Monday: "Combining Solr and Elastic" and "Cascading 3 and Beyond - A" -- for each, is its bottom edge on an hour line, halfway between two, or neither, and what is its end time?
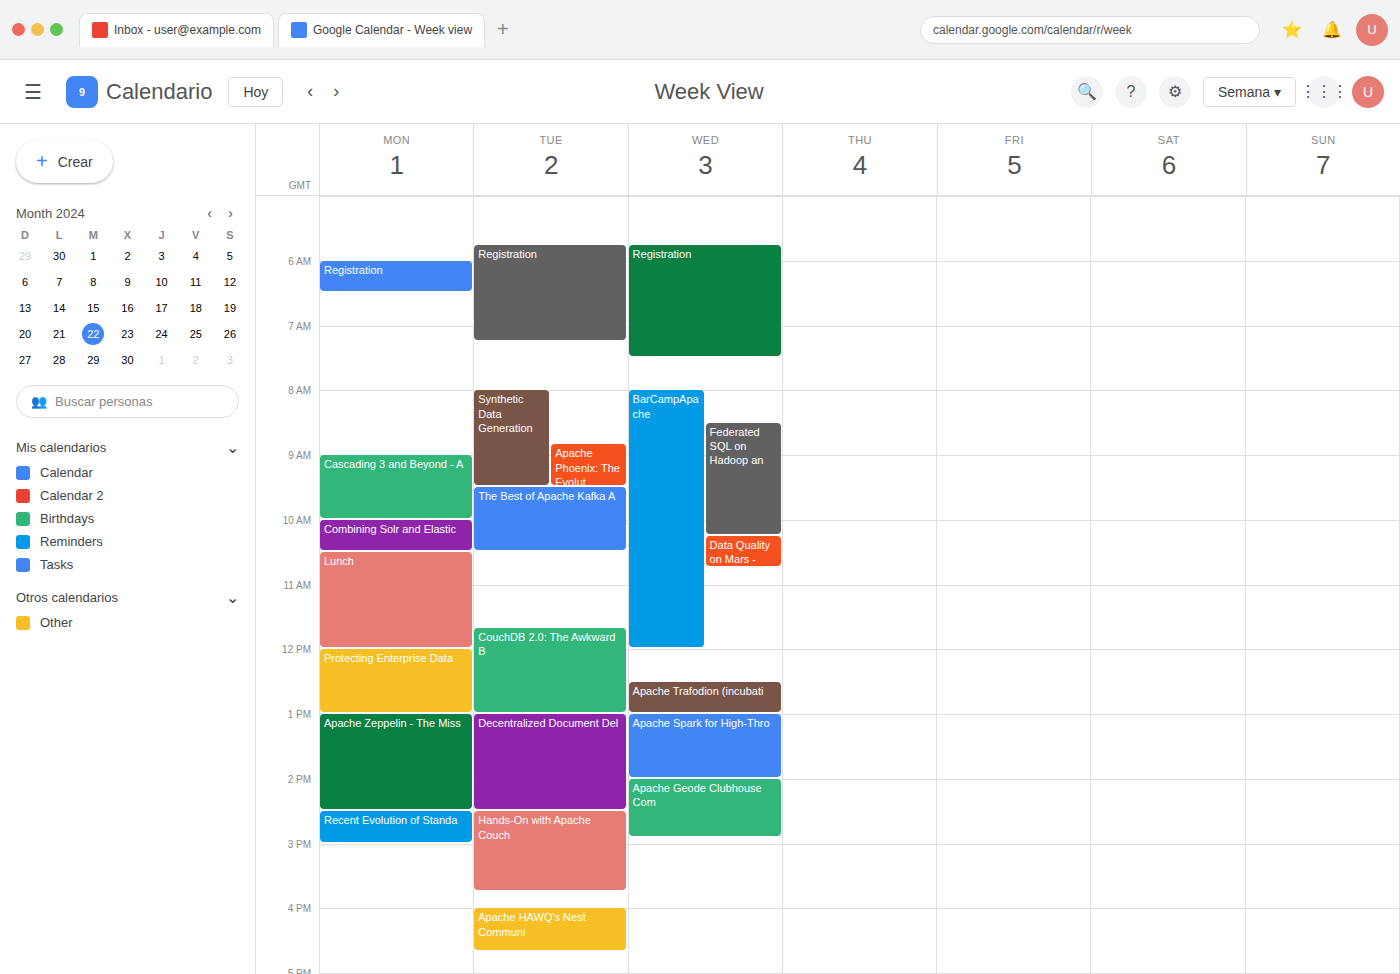
"Combining Solr and Elastic": 10:30 AM, halfway between the 10 AM and 11 AM lines. "Cascading 3 and Beyond - A": 10:00 AM, exactly on the 10 AM line.